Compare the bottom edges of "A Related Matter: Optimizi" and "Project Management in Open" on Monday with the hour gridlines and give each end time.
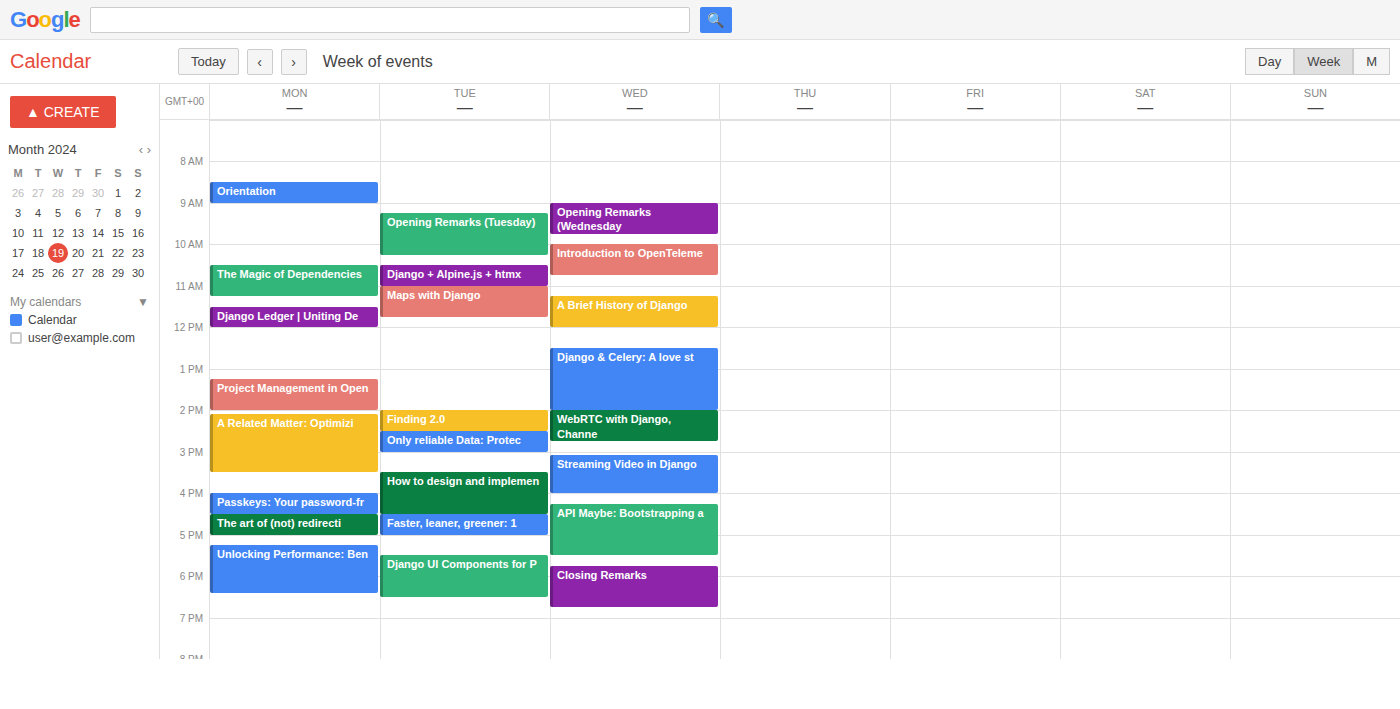
"A Related Matter: Optimizi": 3:30 PM, halfway between the 3 PM and 4 PM lines. "Project Management in Open": 2:00 PM, exactly on the 2 PM line.